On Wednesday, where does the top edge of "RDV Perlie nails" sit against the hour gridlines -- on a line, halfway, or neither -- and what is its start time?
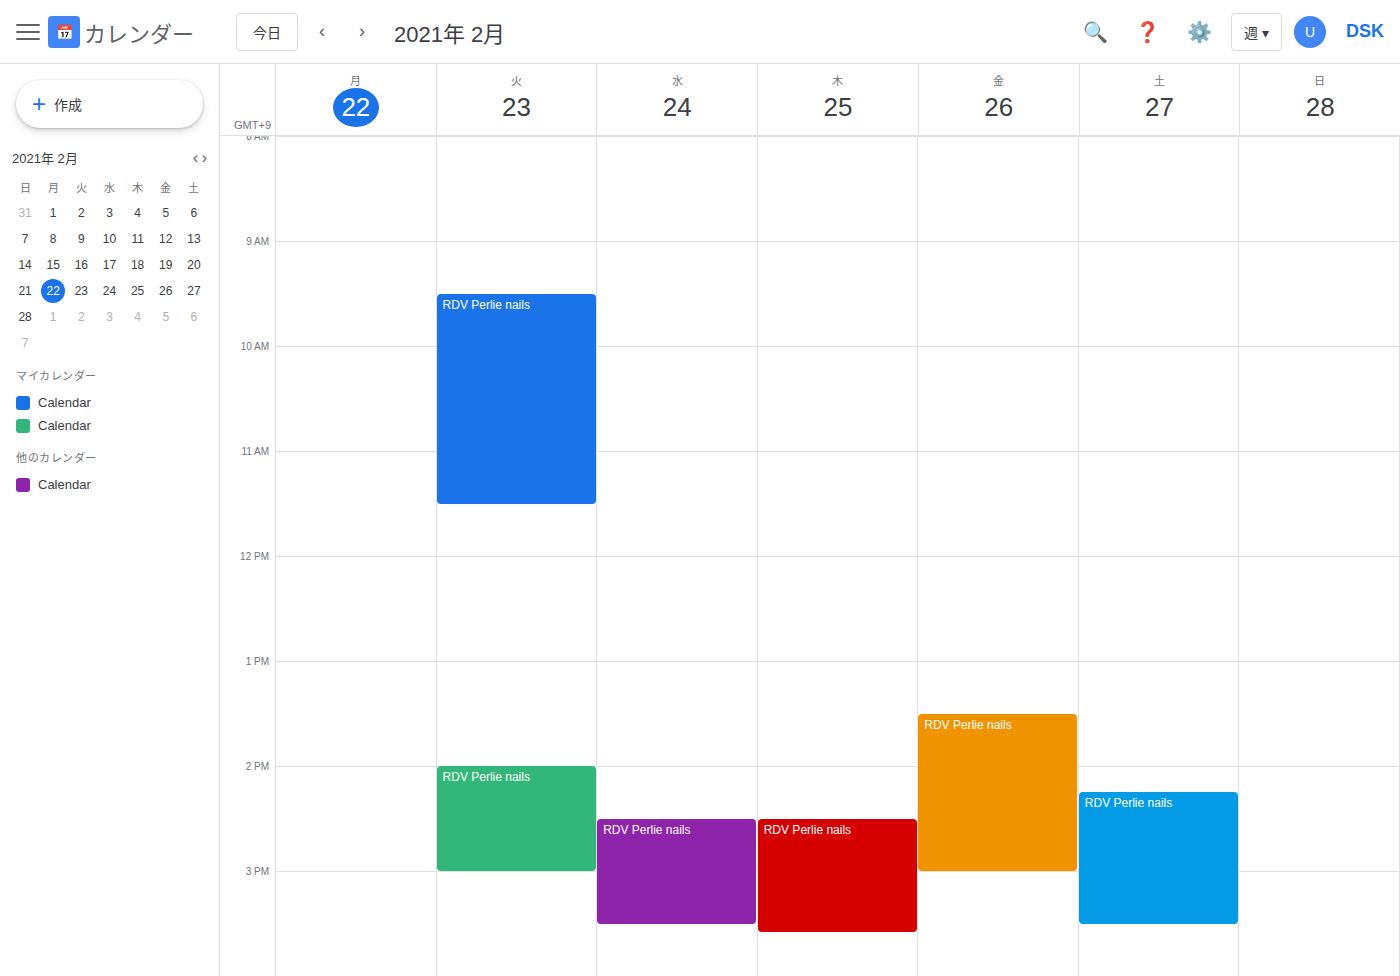
2:30 PM -- halfway between the 2 PM and 3 PM lines.